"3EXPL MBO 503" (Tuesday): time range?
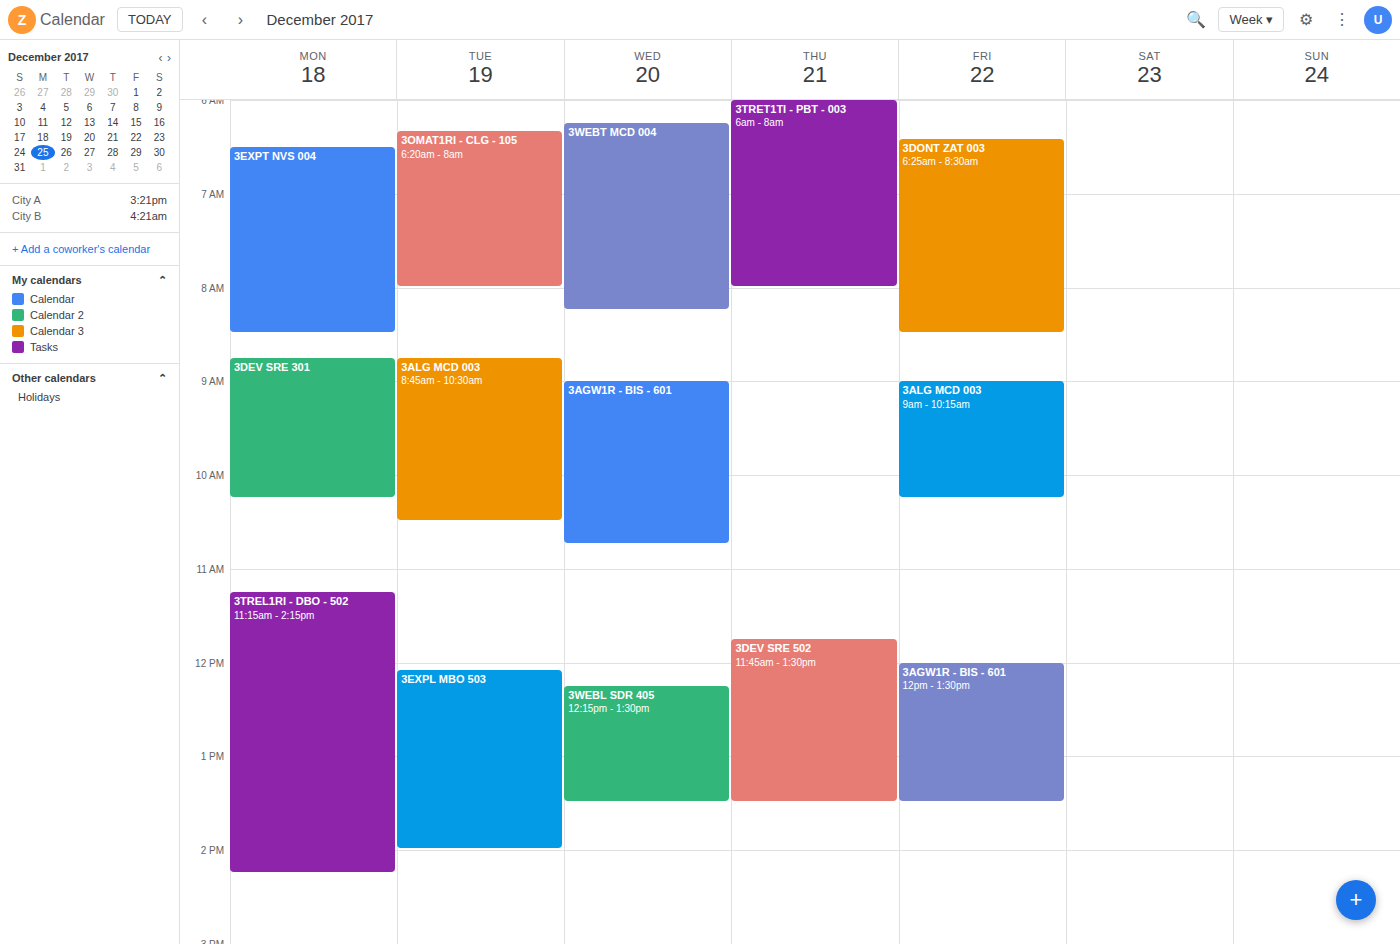
12:05 PM to 2:00 PM